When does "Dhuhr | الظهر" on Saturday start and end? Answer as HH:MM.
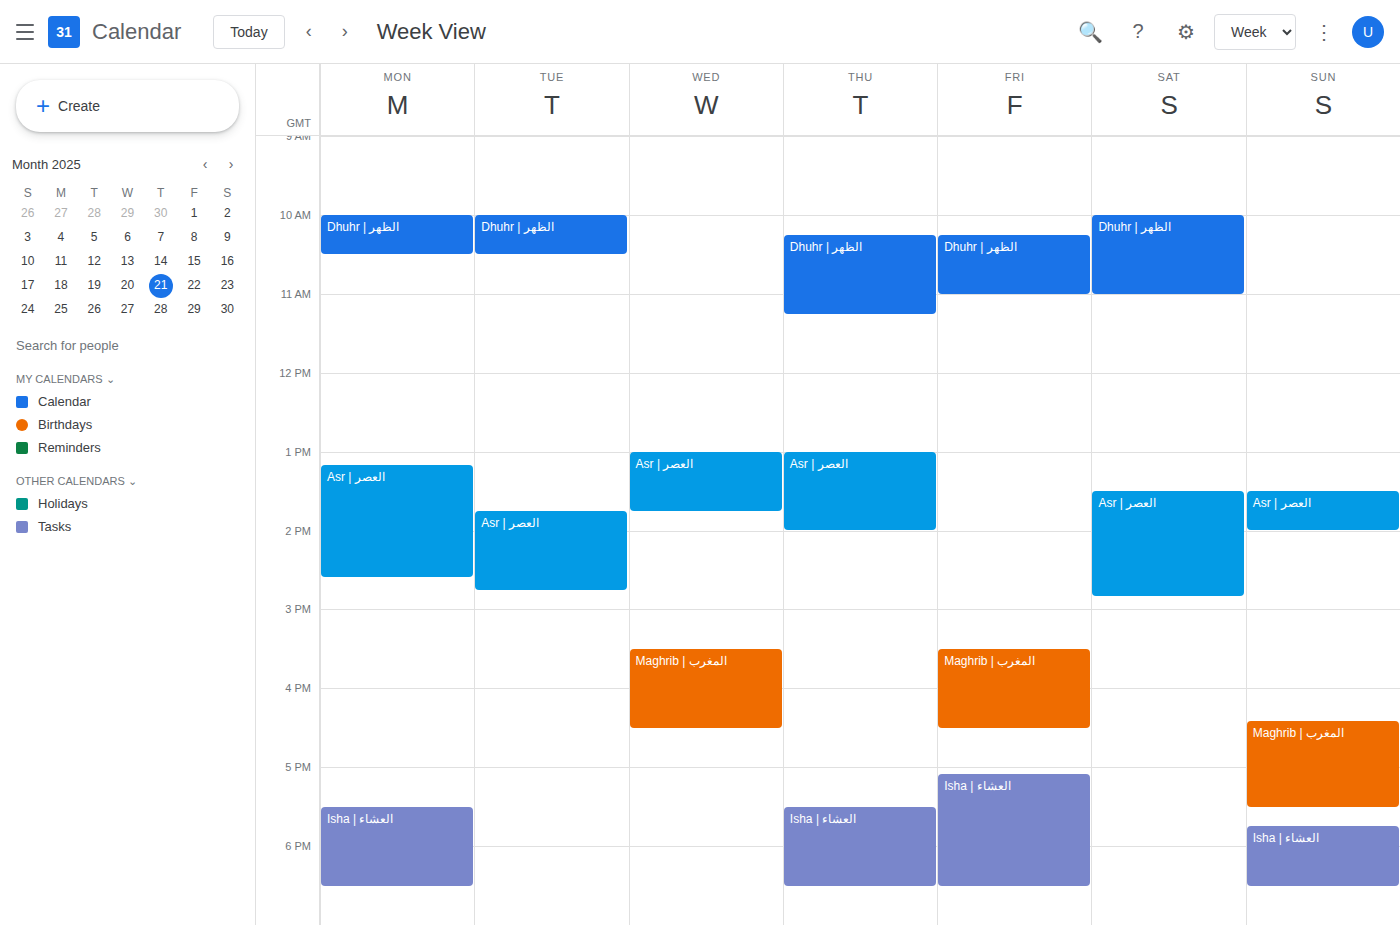
10:00 to 11:00